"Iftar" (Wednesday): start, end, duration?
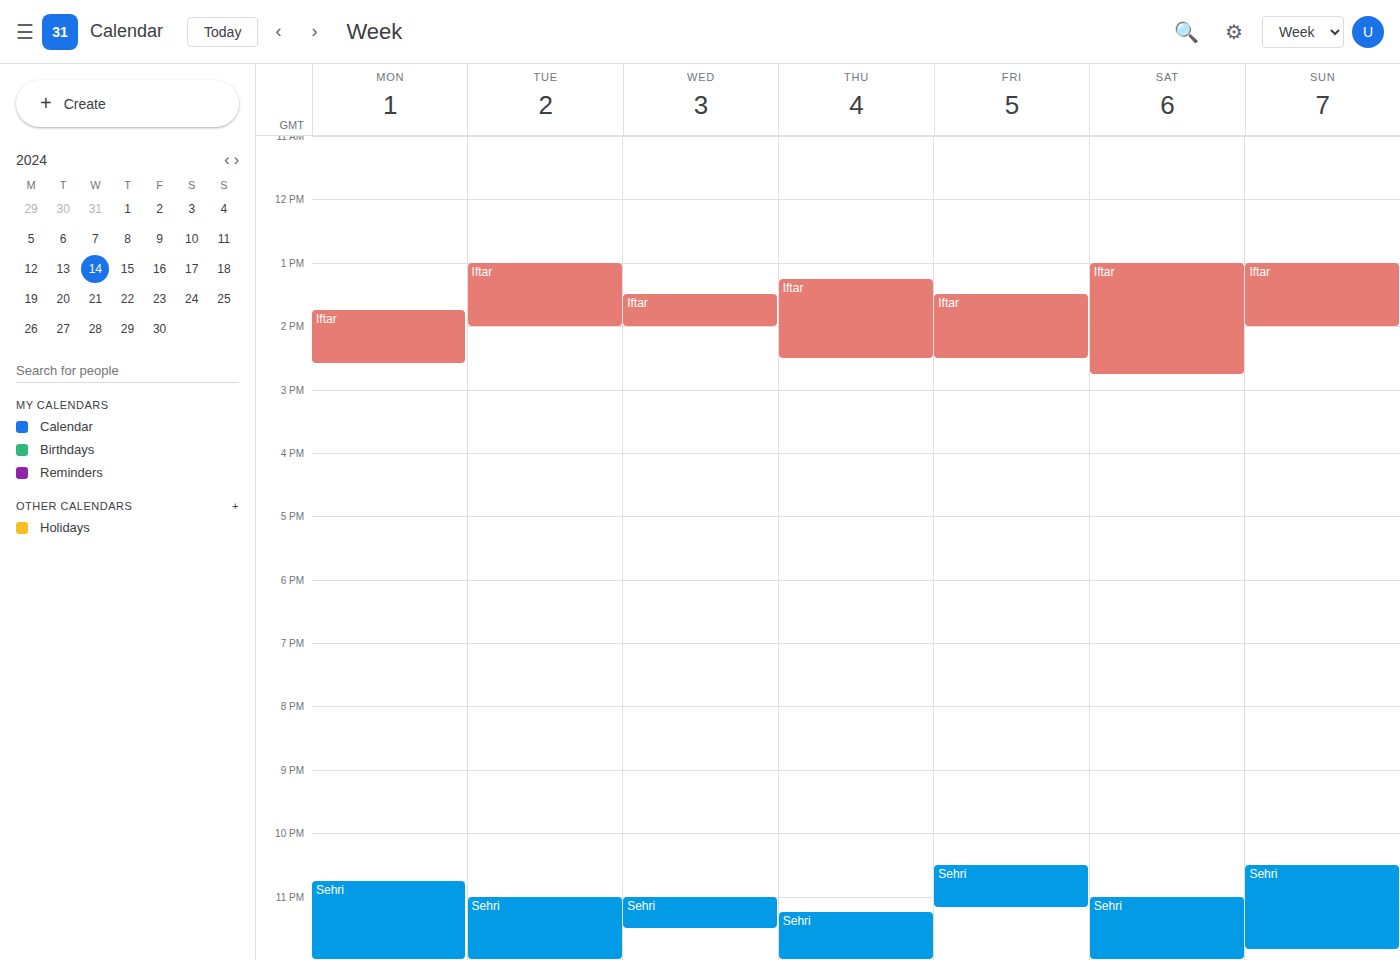
1:30 PM to 2:00 PM, 30 minutes